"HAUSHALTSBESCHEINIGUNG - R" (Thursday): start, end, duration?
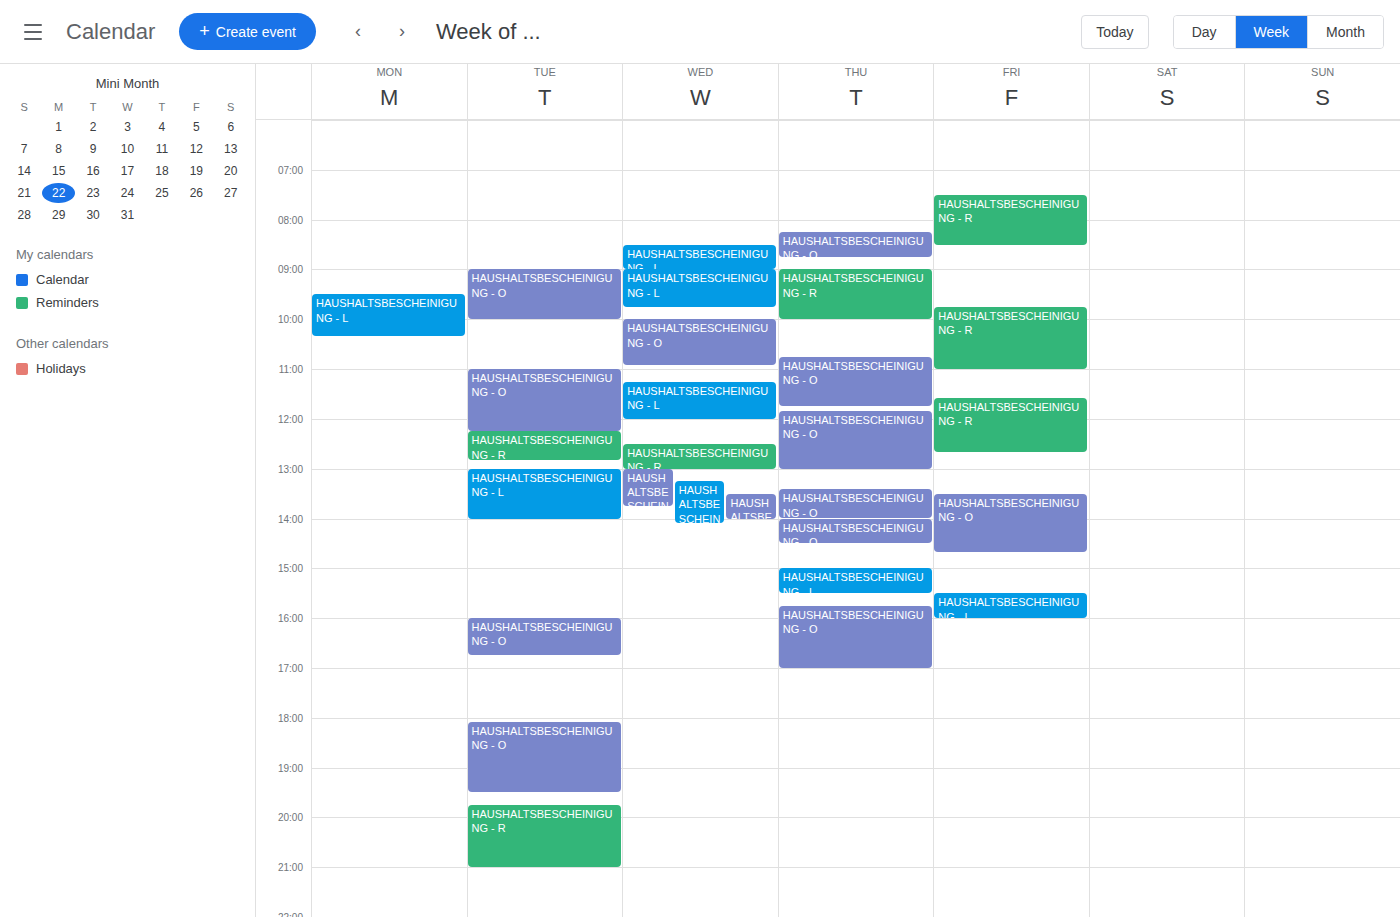
9:00 AM to 10:00 AM, 1 hour